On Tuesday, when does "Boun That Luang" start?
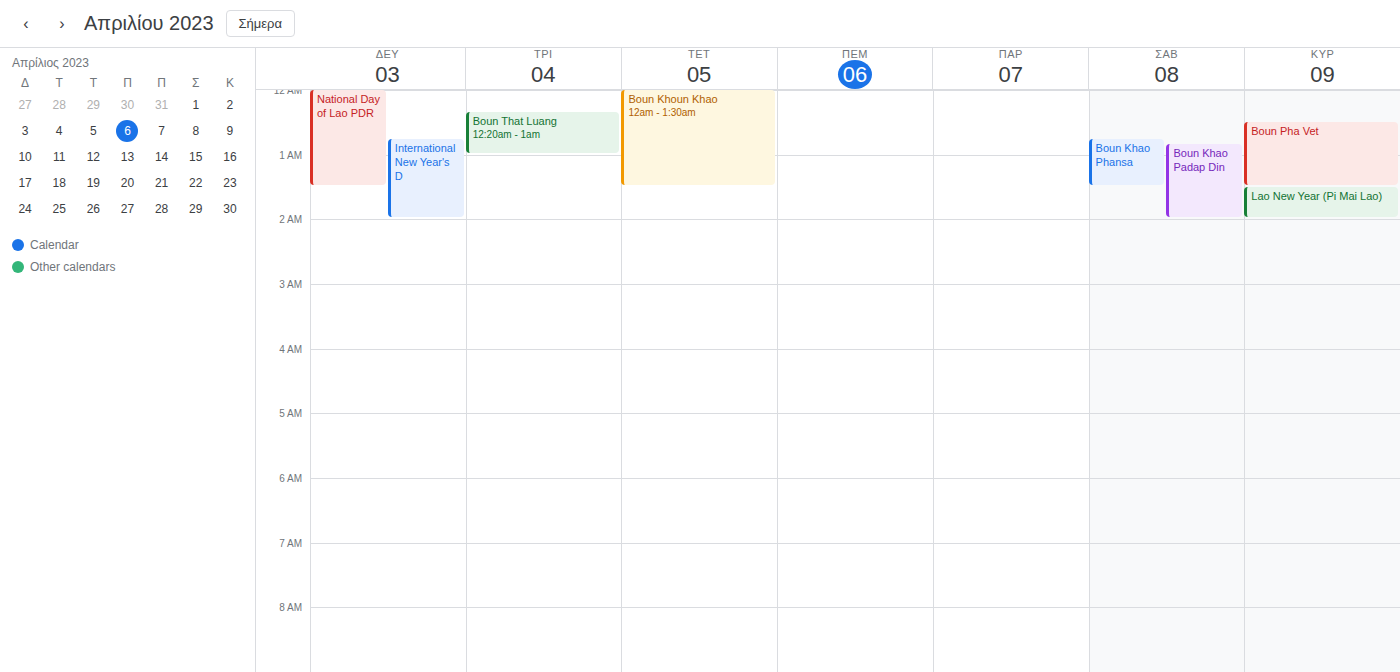
12:20 AM